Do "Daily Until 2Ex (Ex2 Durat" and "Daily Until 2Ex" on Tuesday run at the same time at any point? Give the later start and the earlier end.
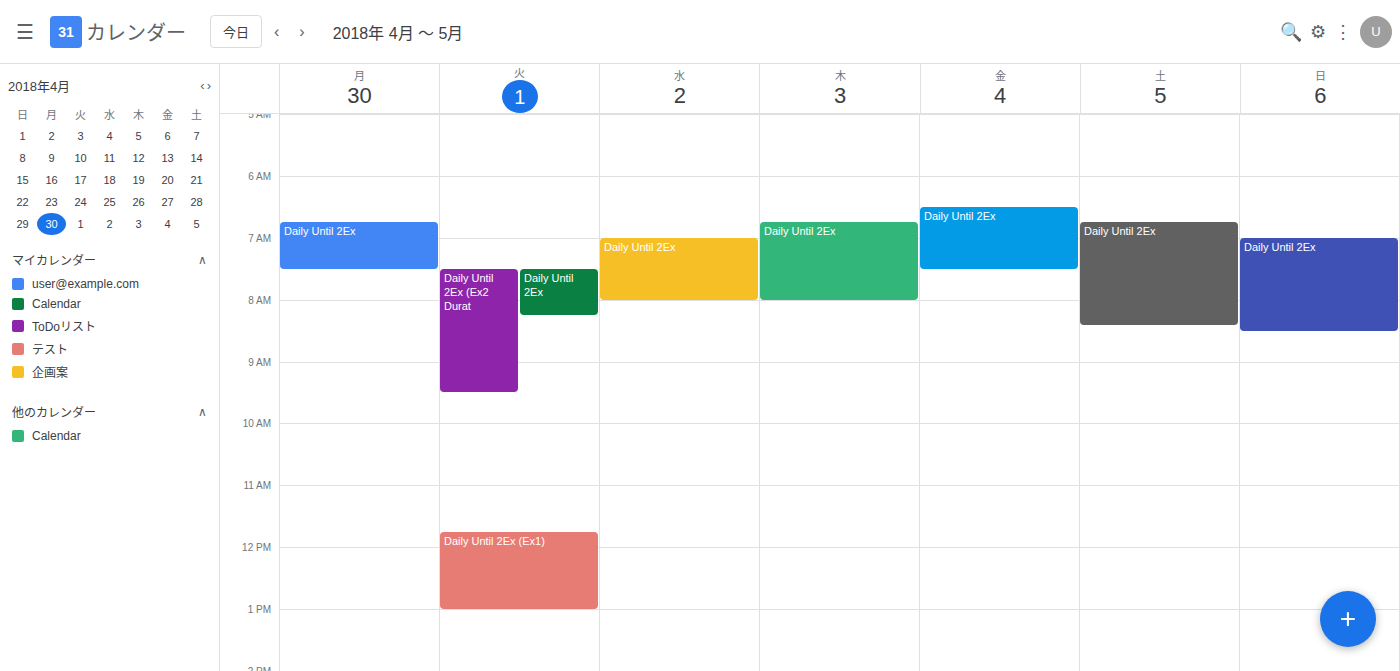
"Daily Until 2Ex" runs 07:30 to 08:15, inside "Daily Until 2Ex (Ex2 Durat" -- they overlap.